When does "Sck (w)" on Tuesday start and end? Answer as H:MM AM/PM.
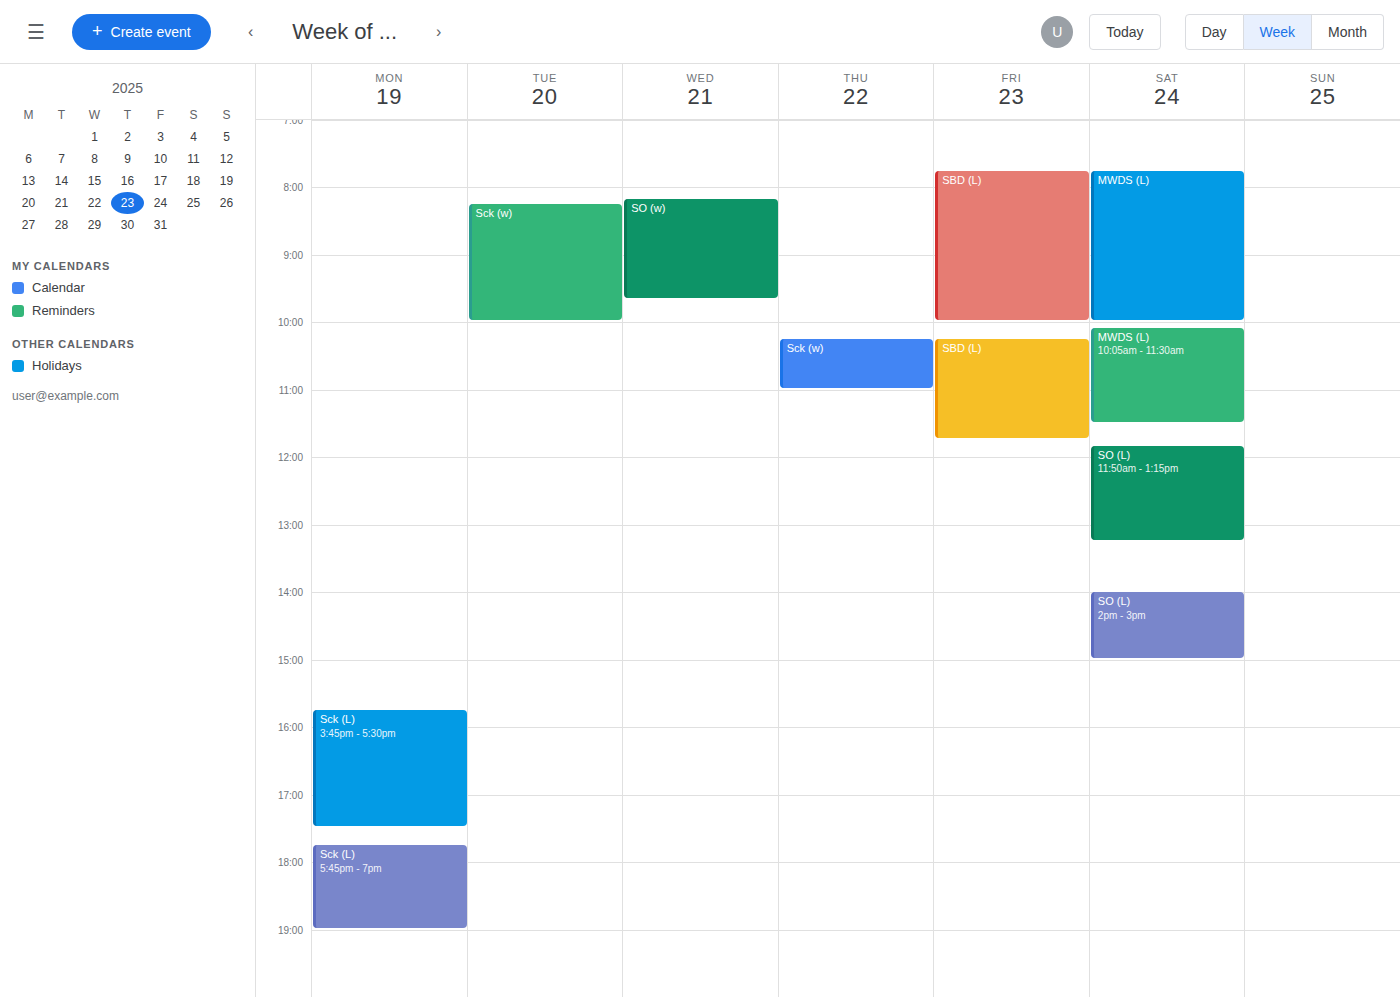
8:15 AM to 10:00 AM